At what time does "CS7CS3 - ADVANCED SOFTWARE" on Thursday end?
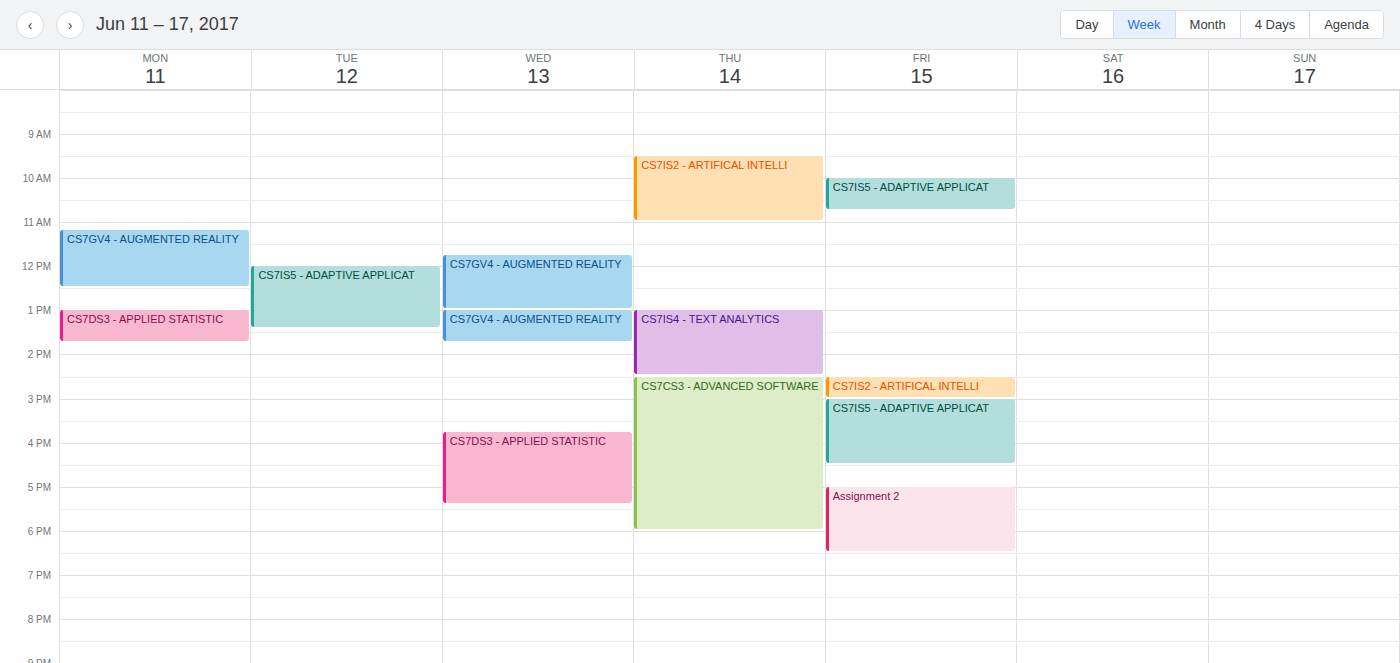
6:00 PM